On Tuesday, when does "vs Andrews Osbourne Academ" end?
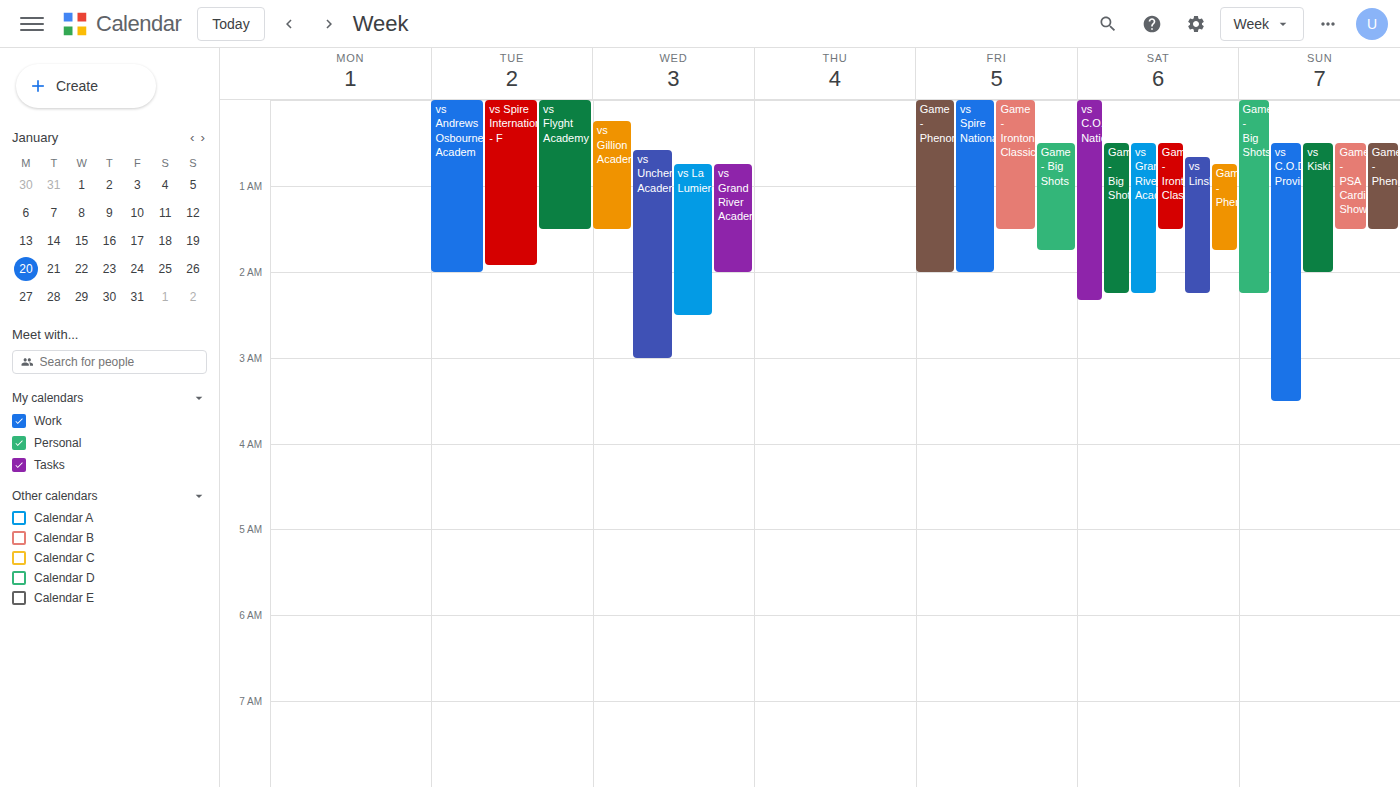
2:00 AM